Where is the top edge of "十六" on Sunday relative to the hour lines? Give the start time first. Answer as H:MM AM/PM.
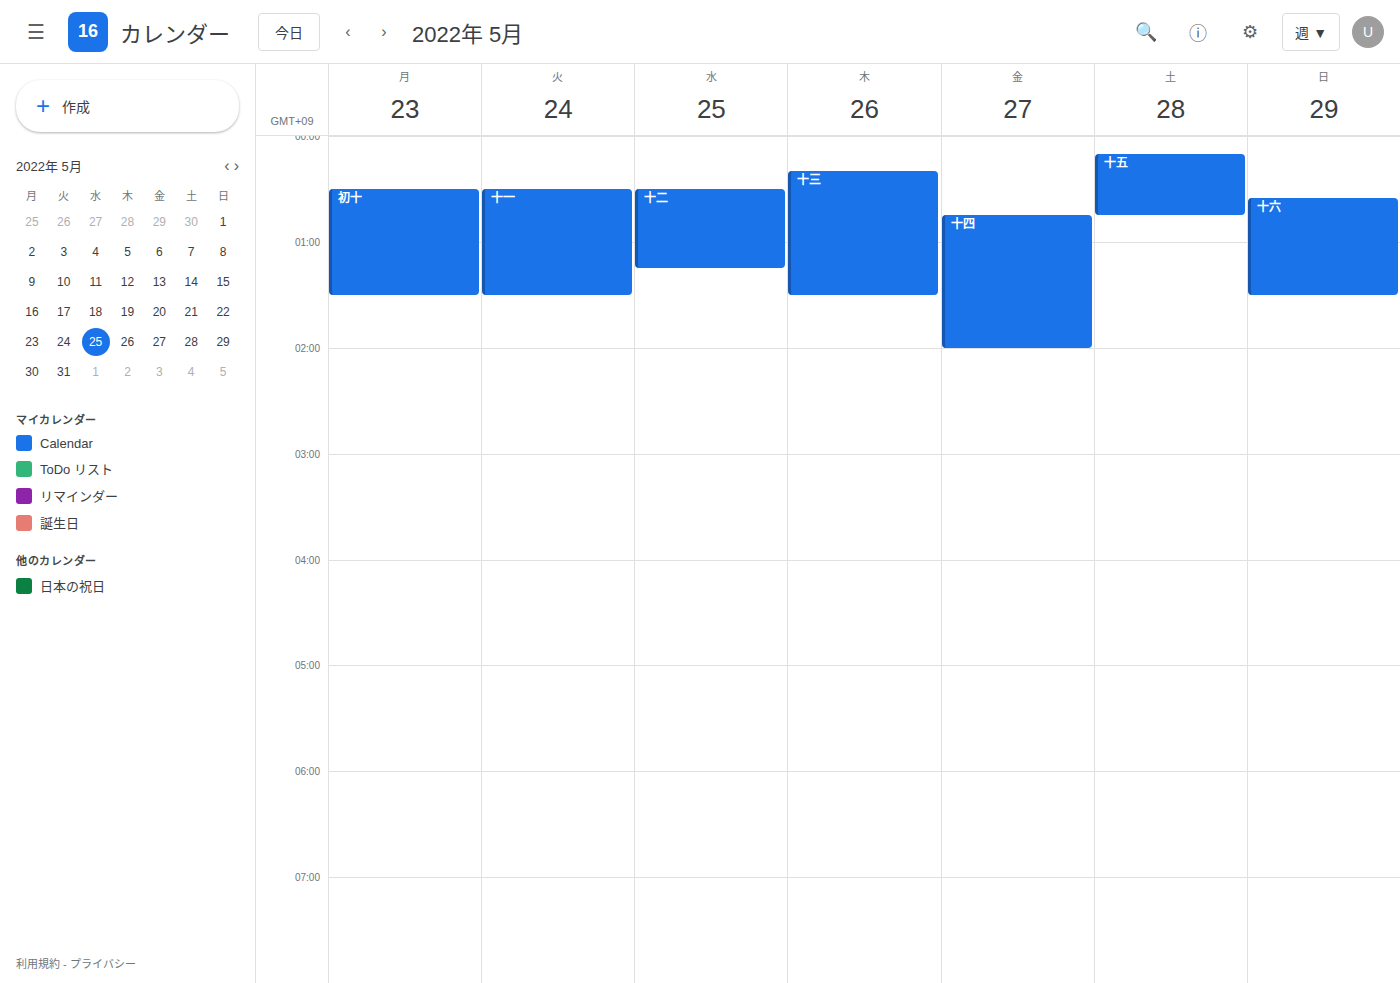
12:35 AM -- neither: 35 minutes below the 12 AM line and 25 minutes above the 1 AM line.